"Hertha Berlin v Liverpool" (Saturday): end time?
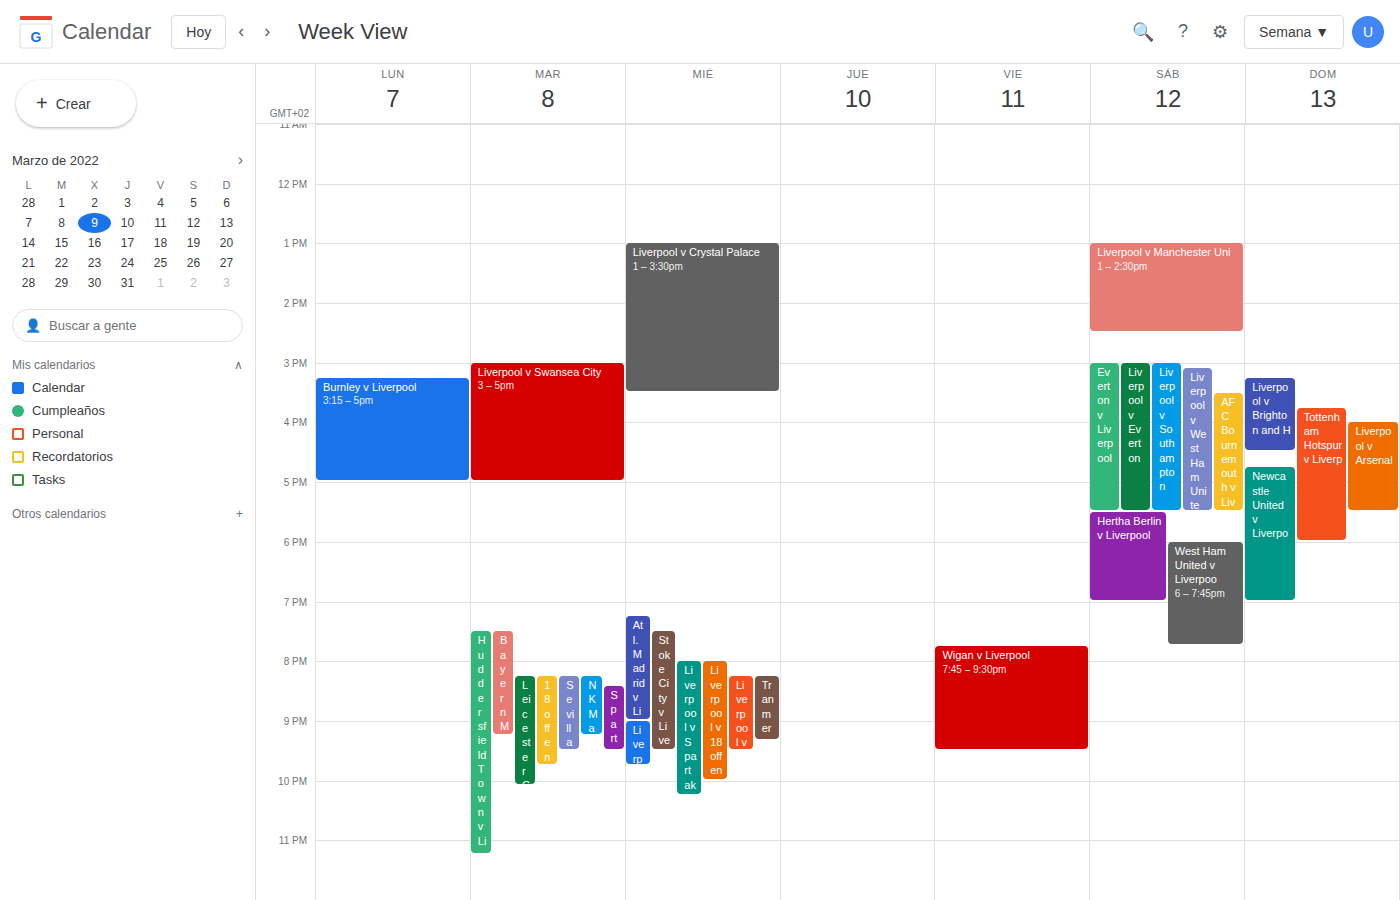
7:00 PM